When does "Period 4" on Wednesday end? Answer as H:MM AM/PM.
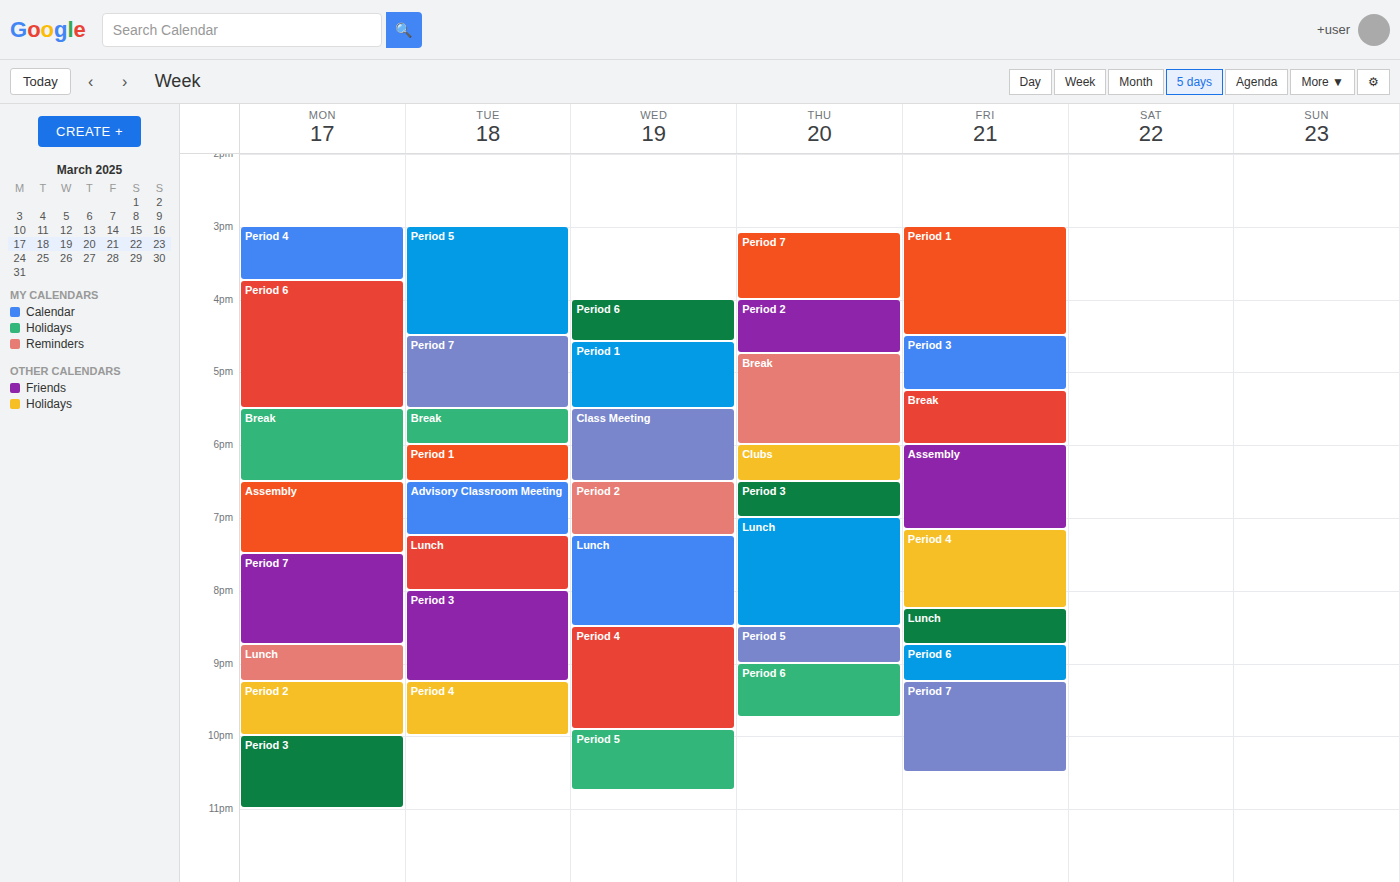
9:55 PM